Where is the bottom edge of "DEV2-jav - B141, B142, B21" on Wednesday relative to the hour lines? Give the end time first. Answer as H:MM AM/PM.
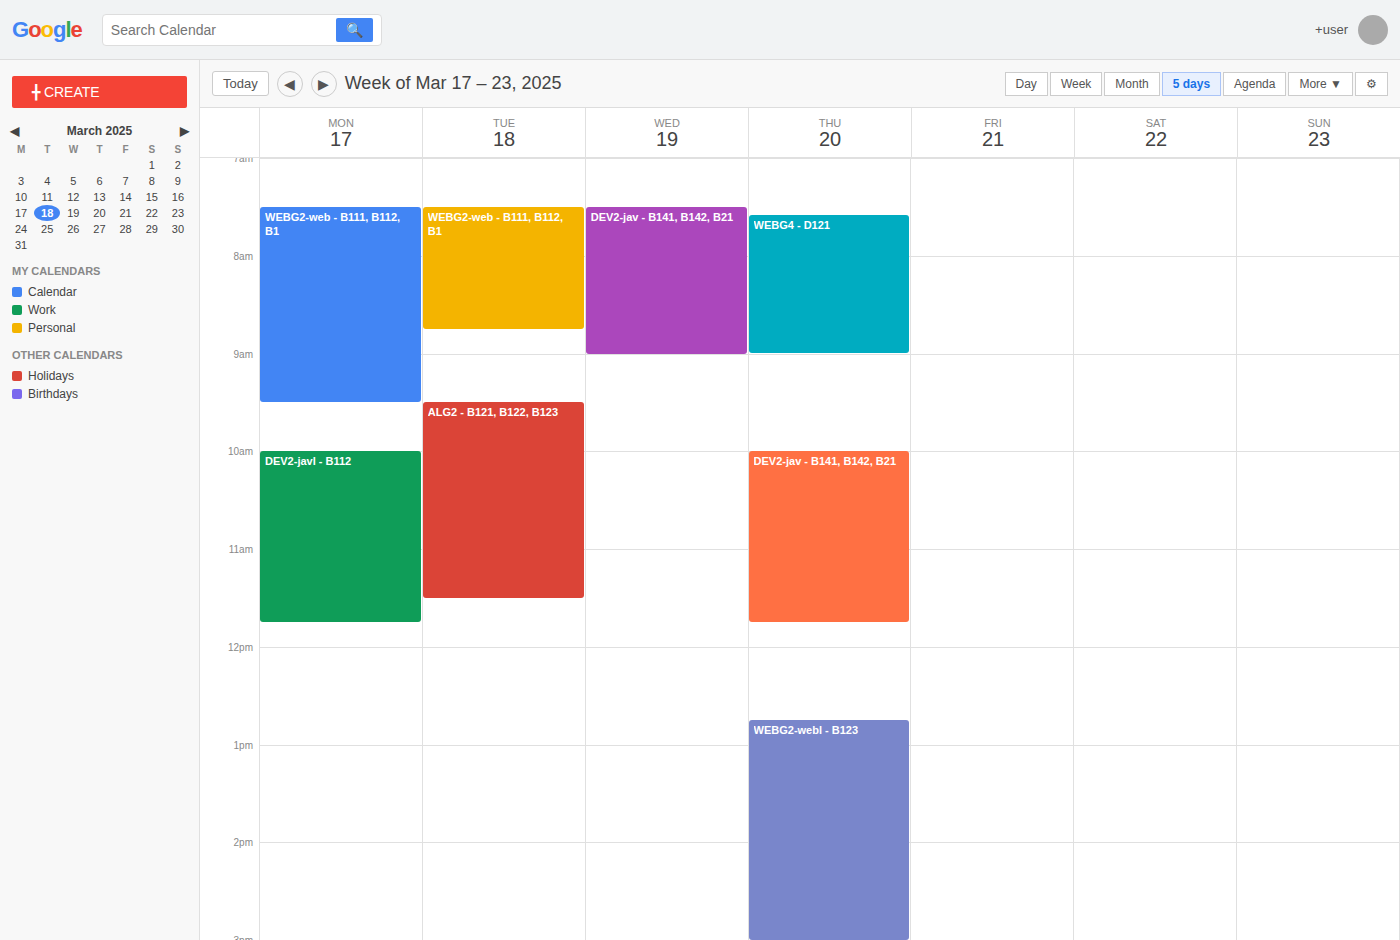
9:00 AM -- exactly on the 9 AM line.